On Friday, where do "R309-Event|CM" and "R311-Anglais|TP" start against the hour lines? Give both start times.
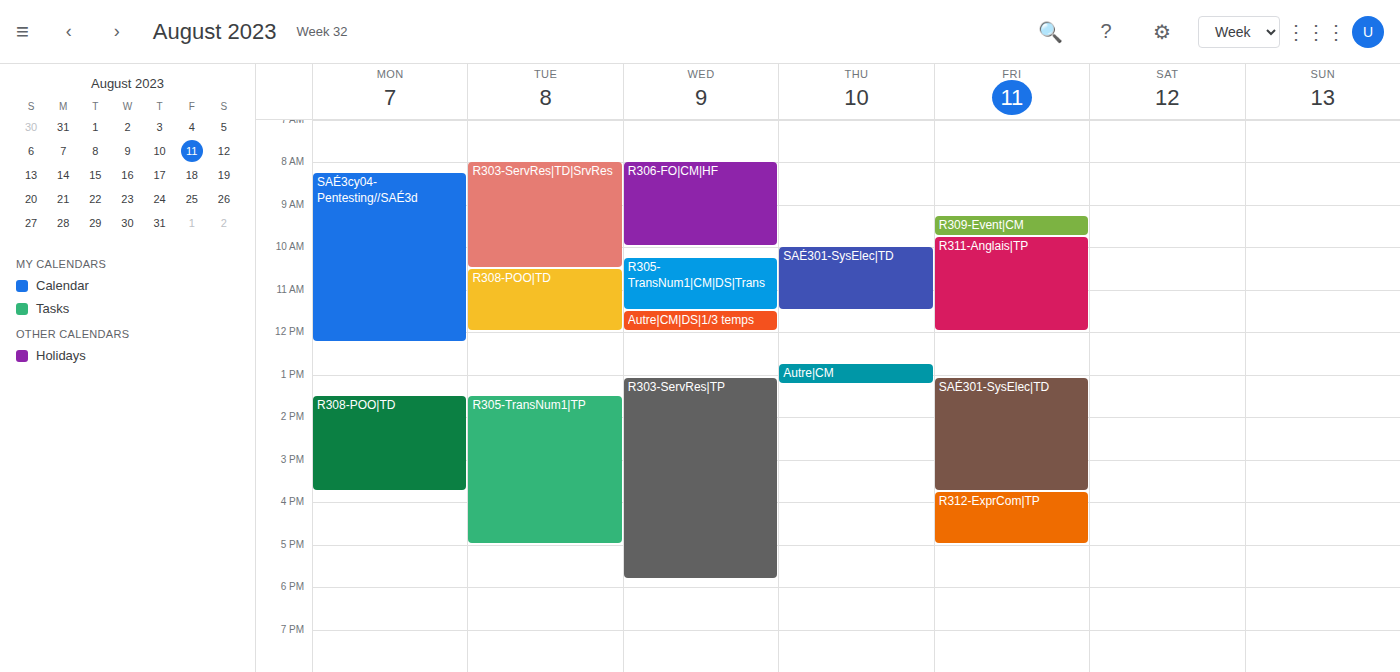
"R309-Event|CM": 09:15, neither: a quarter of the way from the 09:00 line to the 10:00 line. "R311-Anglais|TP": 09:45, neither: three quarters of the way from the 09:00 line to the 10:00 line.